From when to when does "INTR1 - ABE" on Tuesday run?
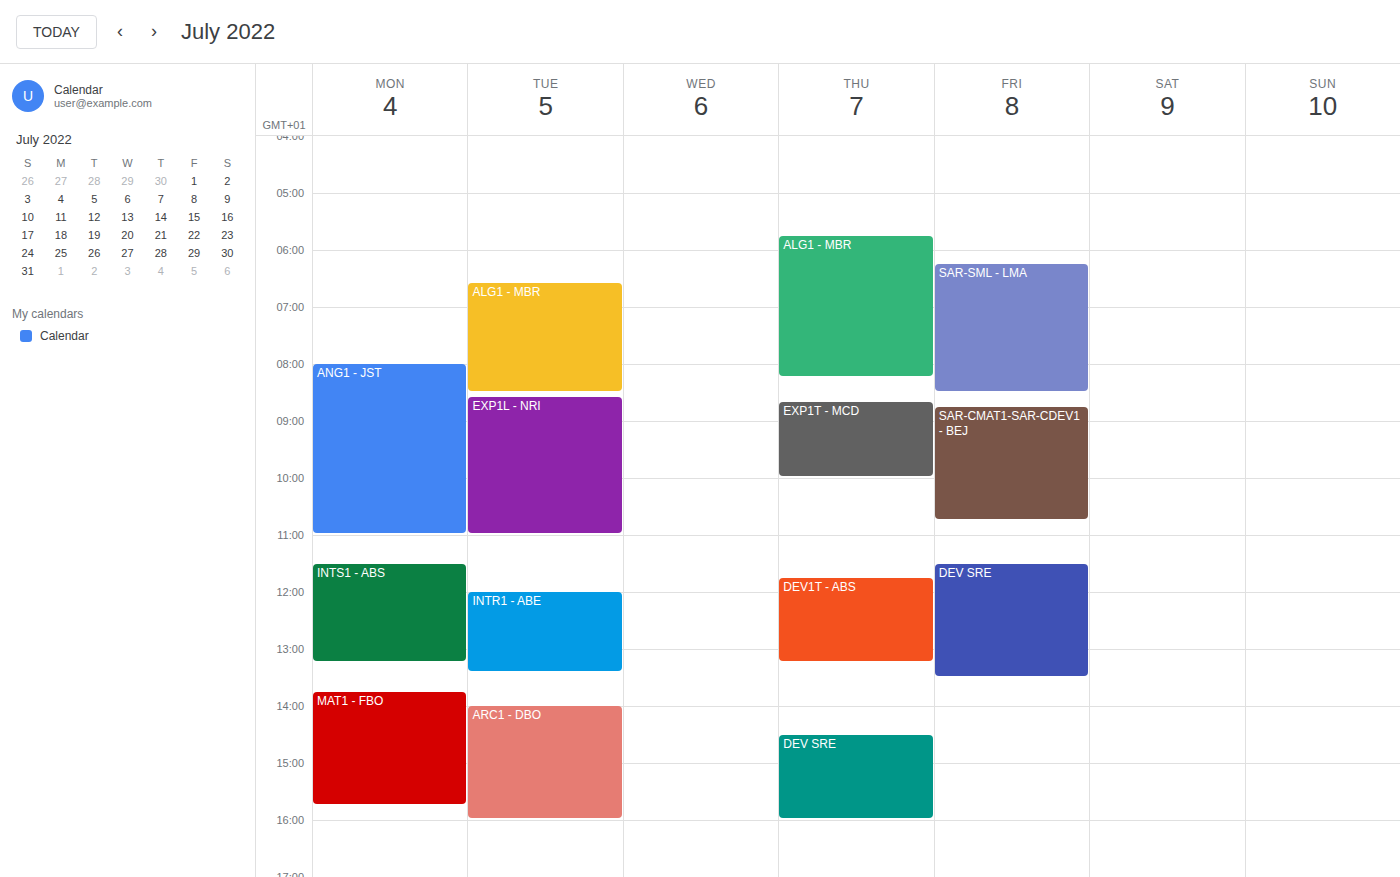
12:00 PM to 1:25 PM